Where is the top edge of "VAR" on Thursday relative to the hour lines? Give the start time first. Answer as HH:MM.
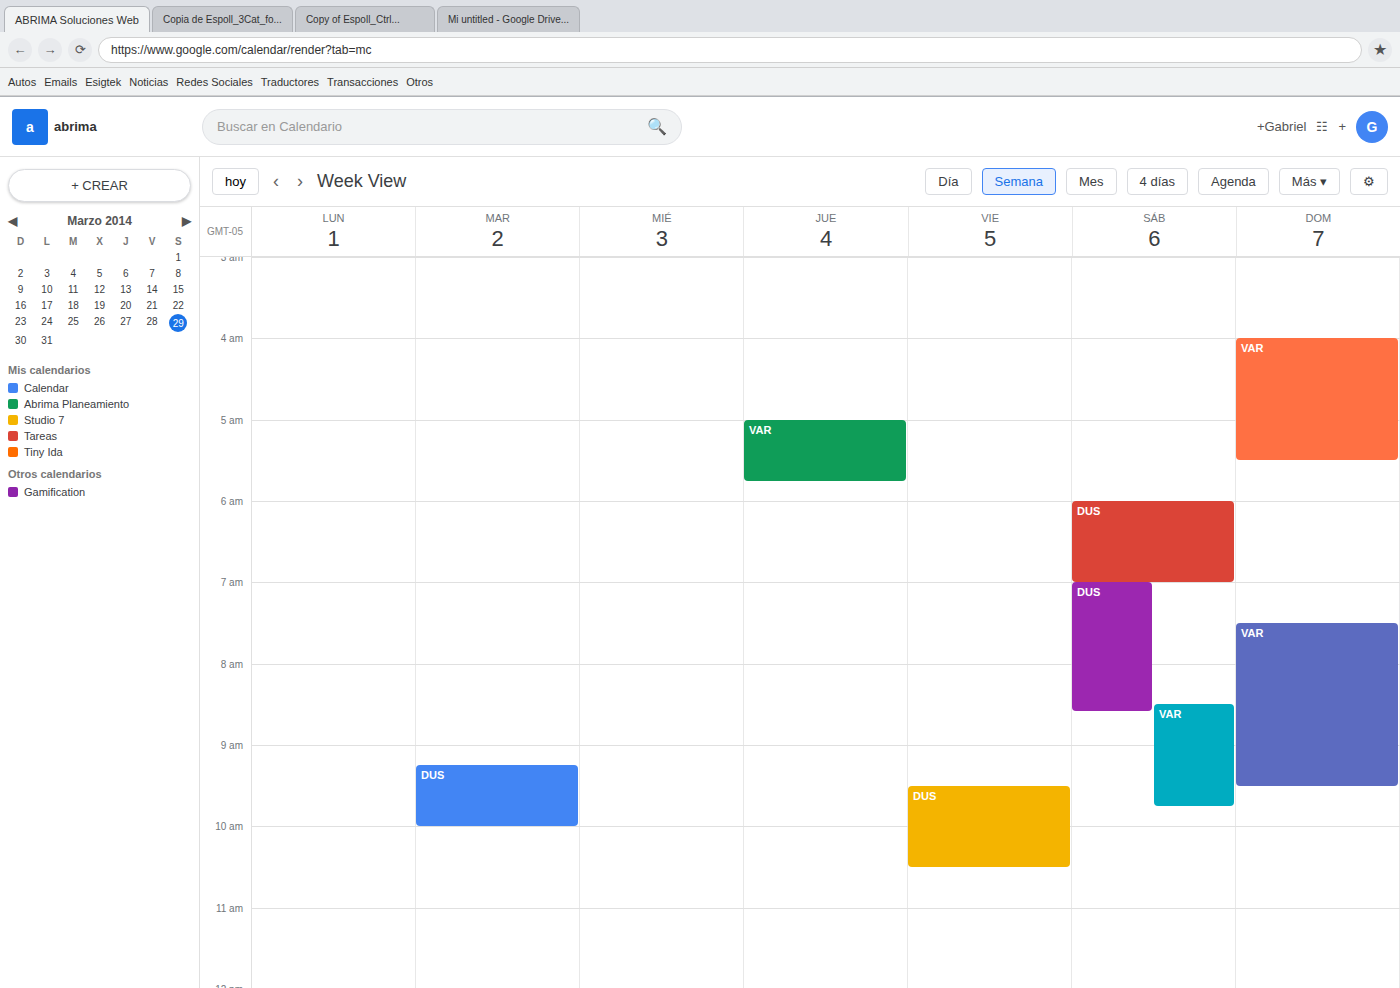
05:00 -- exactly on the 05:00 line.